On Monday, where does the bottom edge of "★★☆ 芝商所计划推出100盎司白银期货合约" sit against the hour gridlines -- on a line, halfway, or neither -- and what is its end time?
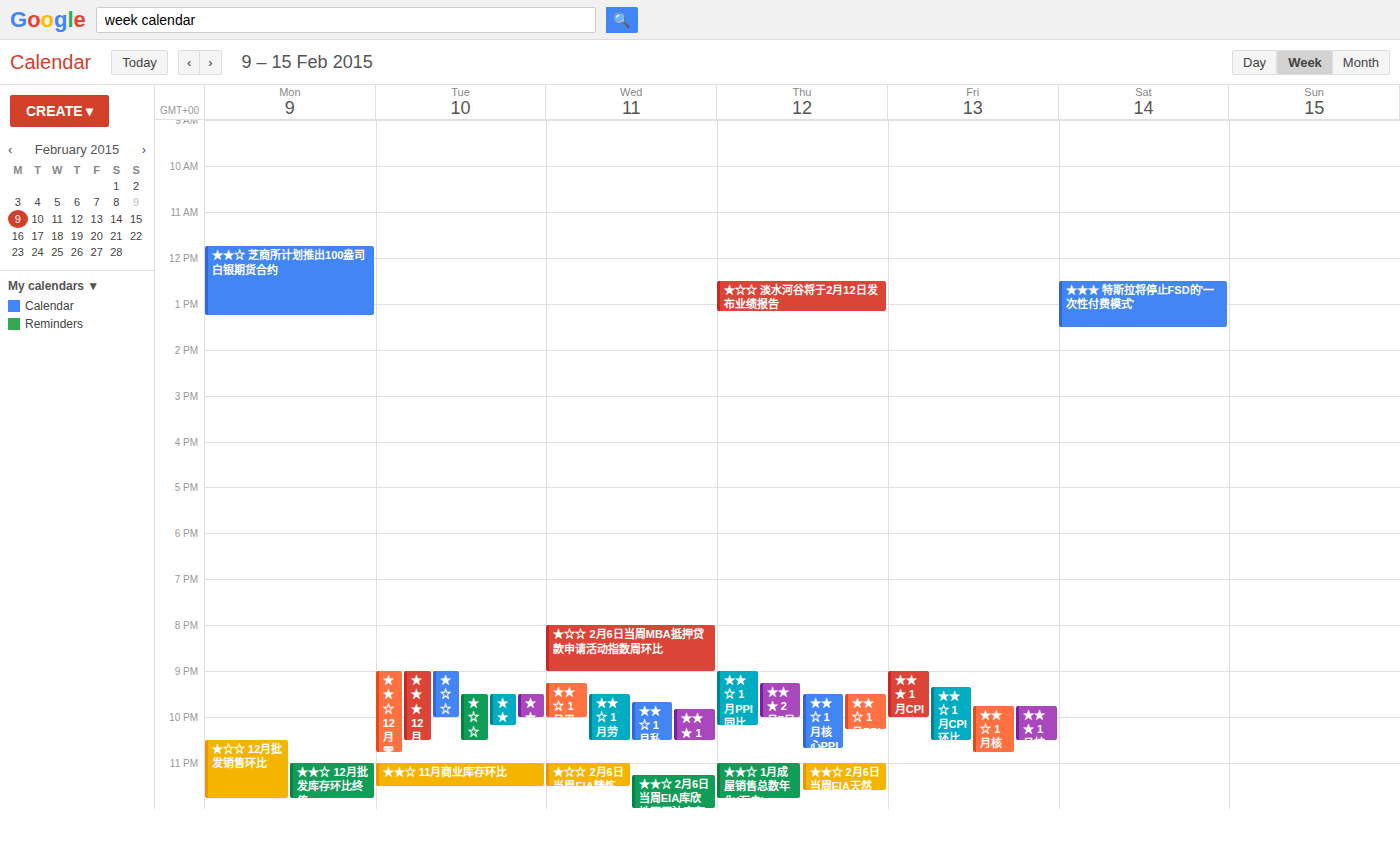
1:15 PM -- neither: a quarter of the way from the 1 PM line to the 2 PM line.